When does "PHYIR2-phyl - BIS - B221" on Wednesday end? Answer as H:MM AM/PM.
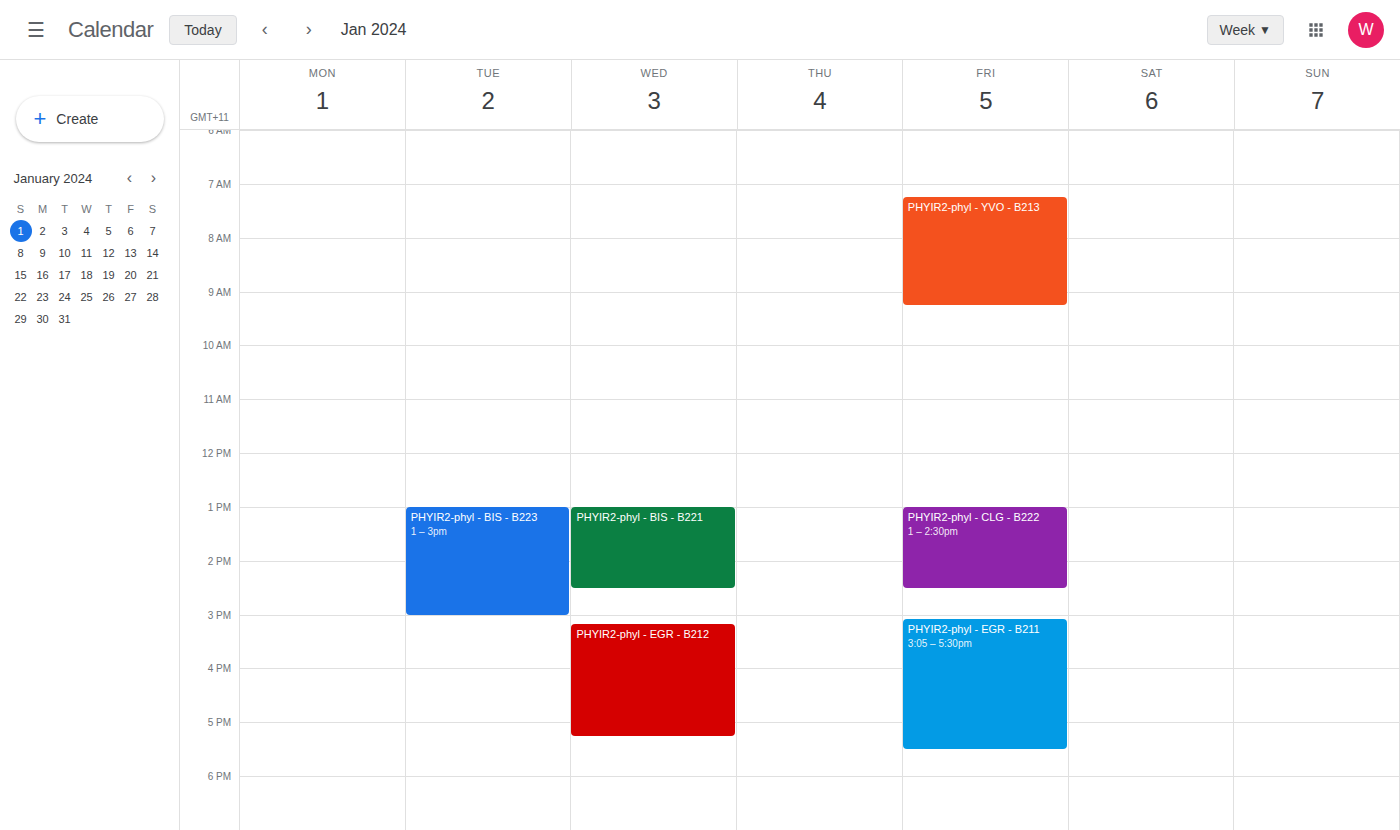
2:30 PM